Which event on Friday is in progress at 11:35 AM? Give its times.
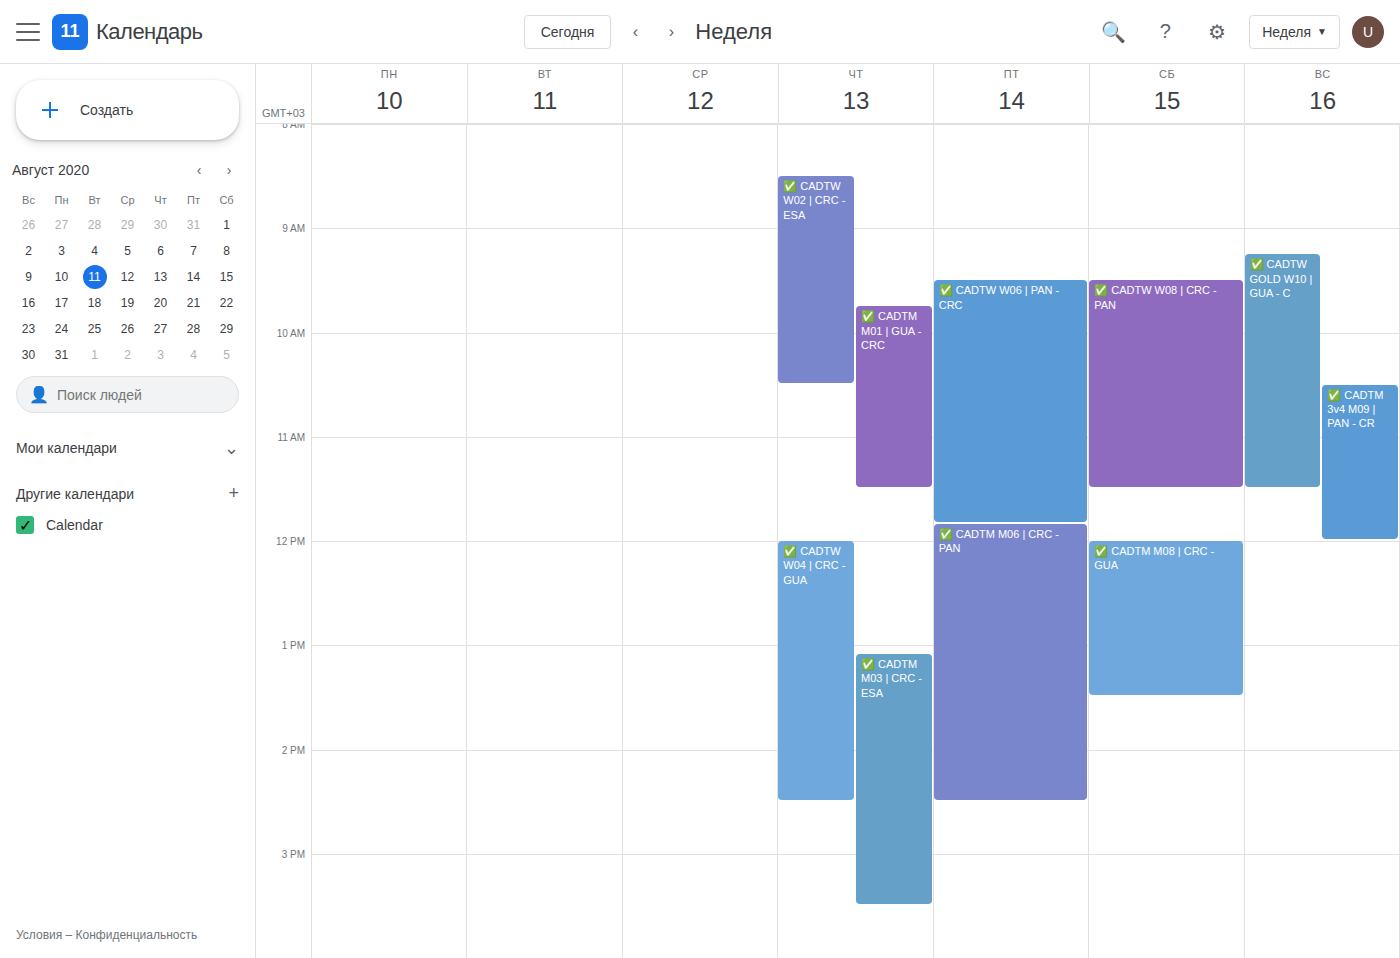
"✅ CADTW W06 | PAN - CRC", 9:30 AM to 11:50 AM